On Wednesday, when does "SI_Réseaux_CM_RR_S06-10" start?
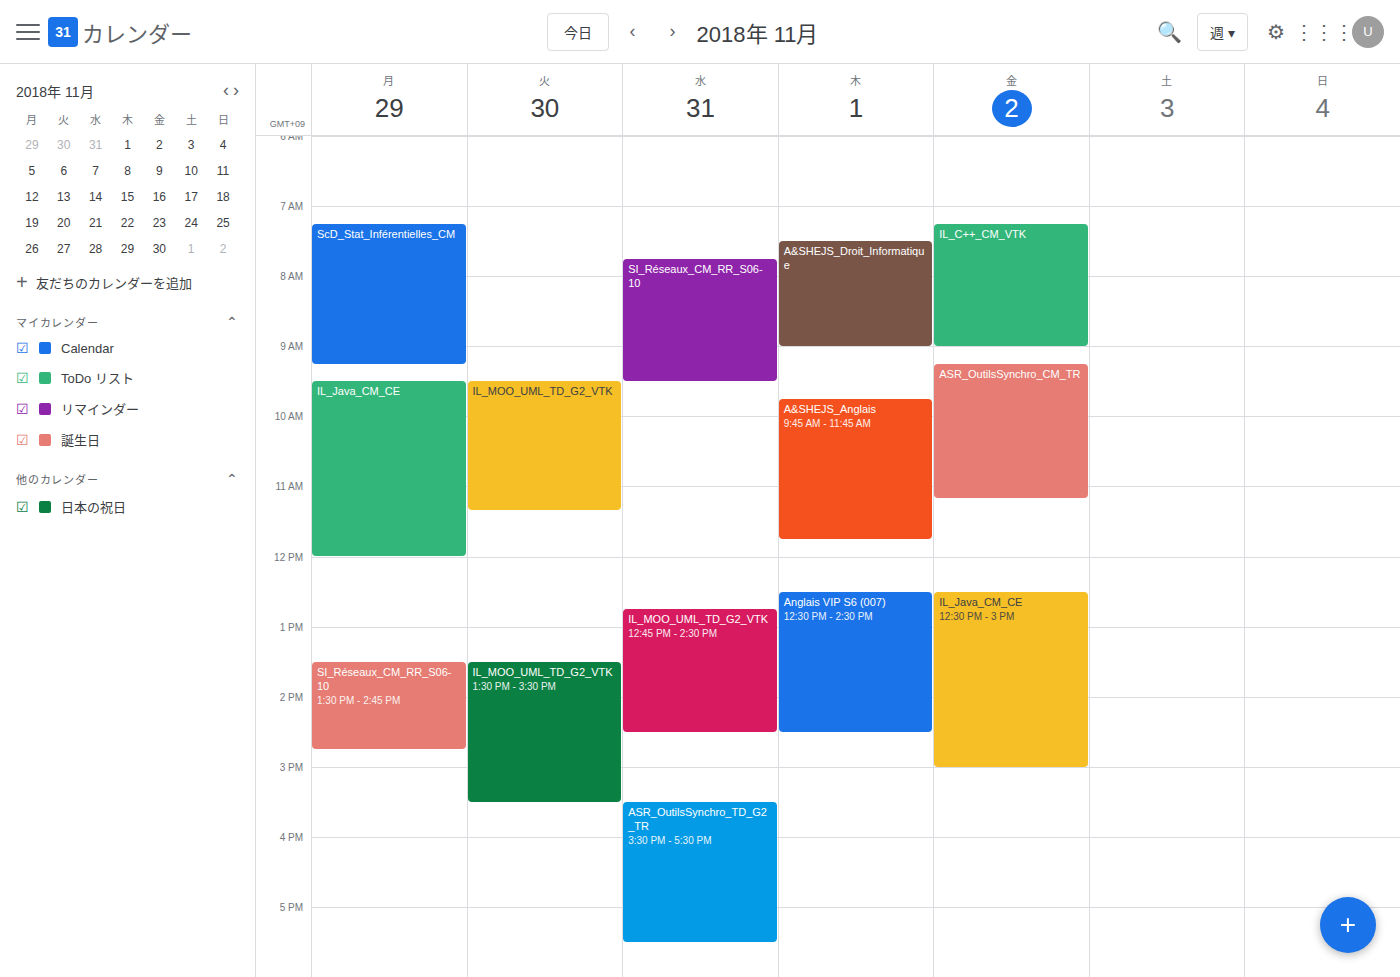
7:45 AM